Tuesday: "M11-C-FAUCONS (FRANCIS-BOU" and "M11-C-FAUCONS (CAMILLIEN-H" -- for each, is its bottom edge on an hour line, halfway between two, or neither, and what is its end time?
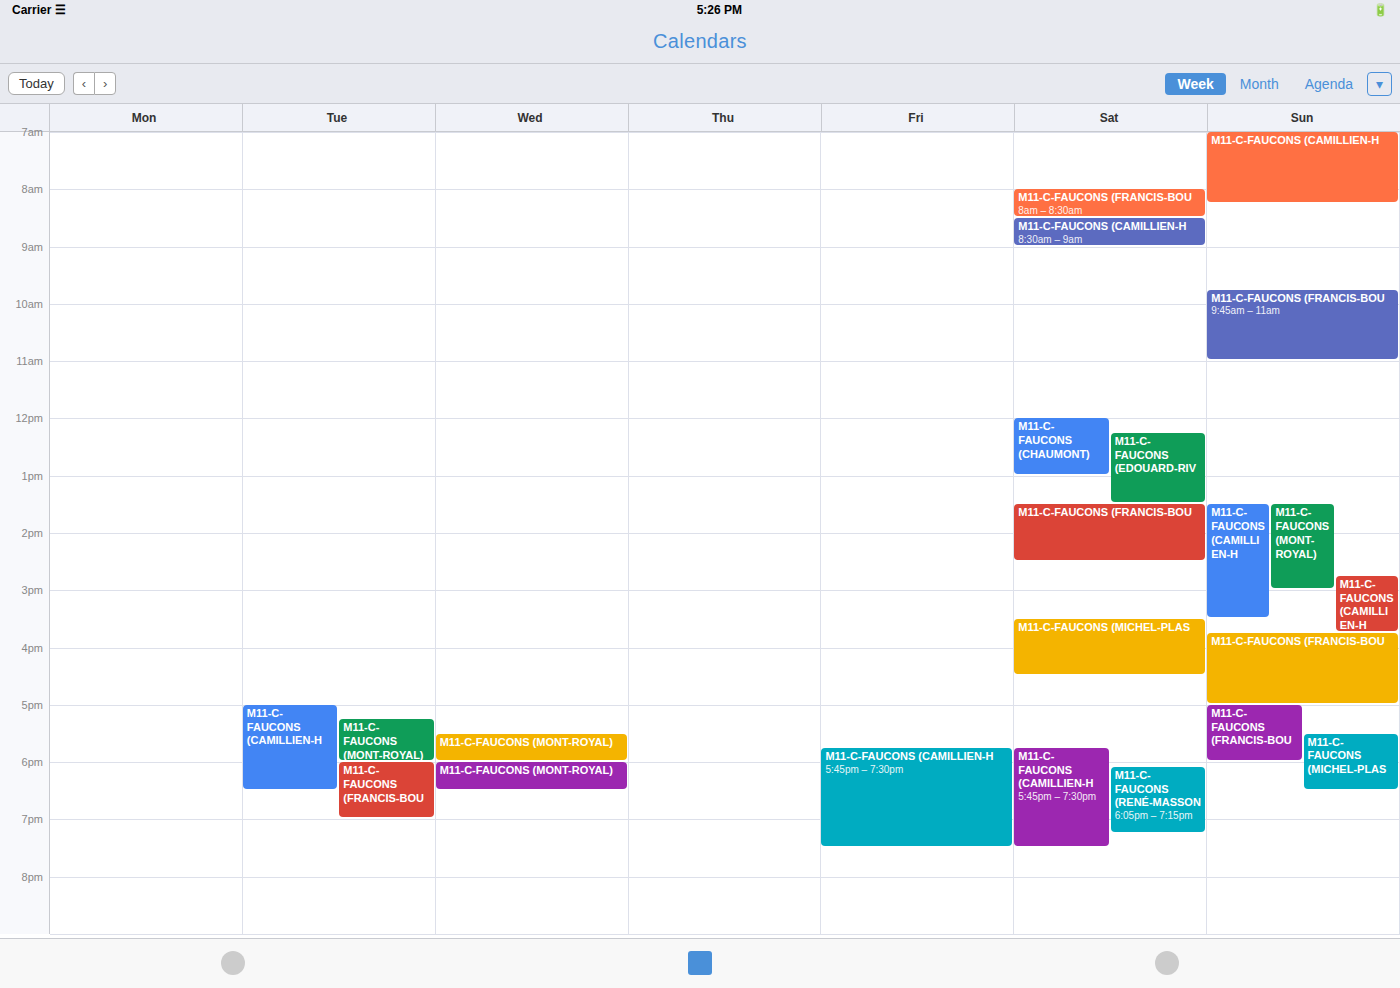
"M11-C-FAUCONS (FRANCIS-BOU": 19:00, exactly on the 19:00 line. "M11-C-FAUCONS (CAMILLIEN-H": 18:30, halfway between the 18:00 and 19:00 lines.